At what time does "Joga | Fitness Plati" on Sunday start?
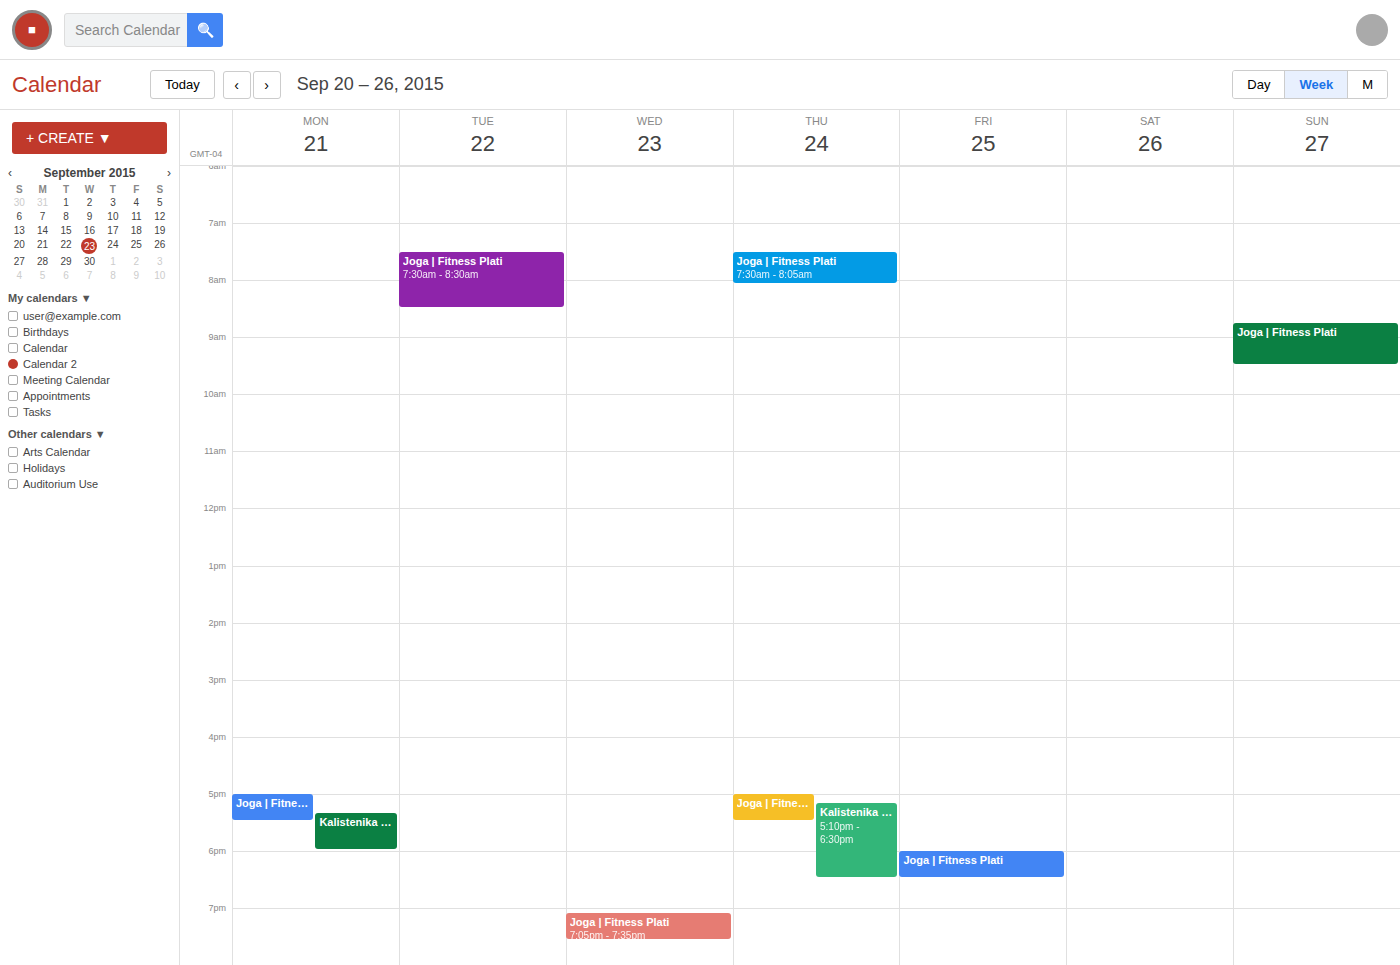
8:45 AM